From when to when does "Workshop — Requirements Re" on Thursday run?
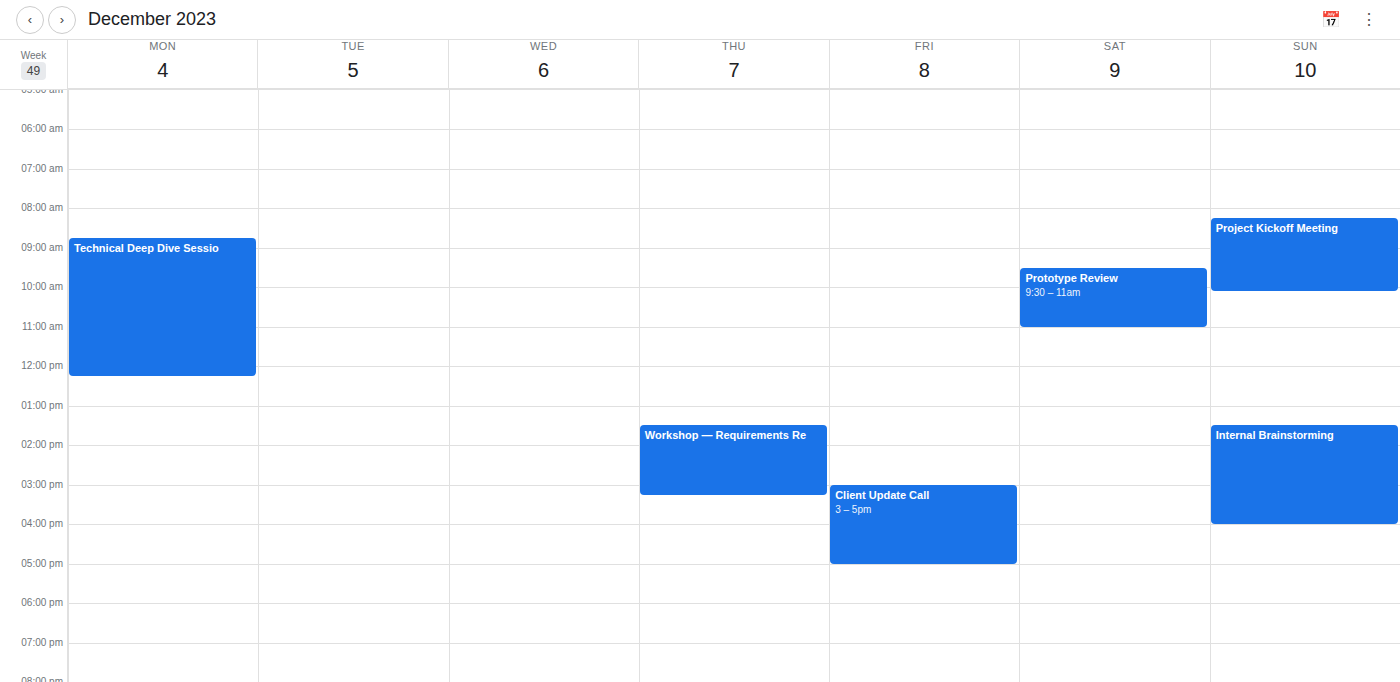
13:30 to 15:15